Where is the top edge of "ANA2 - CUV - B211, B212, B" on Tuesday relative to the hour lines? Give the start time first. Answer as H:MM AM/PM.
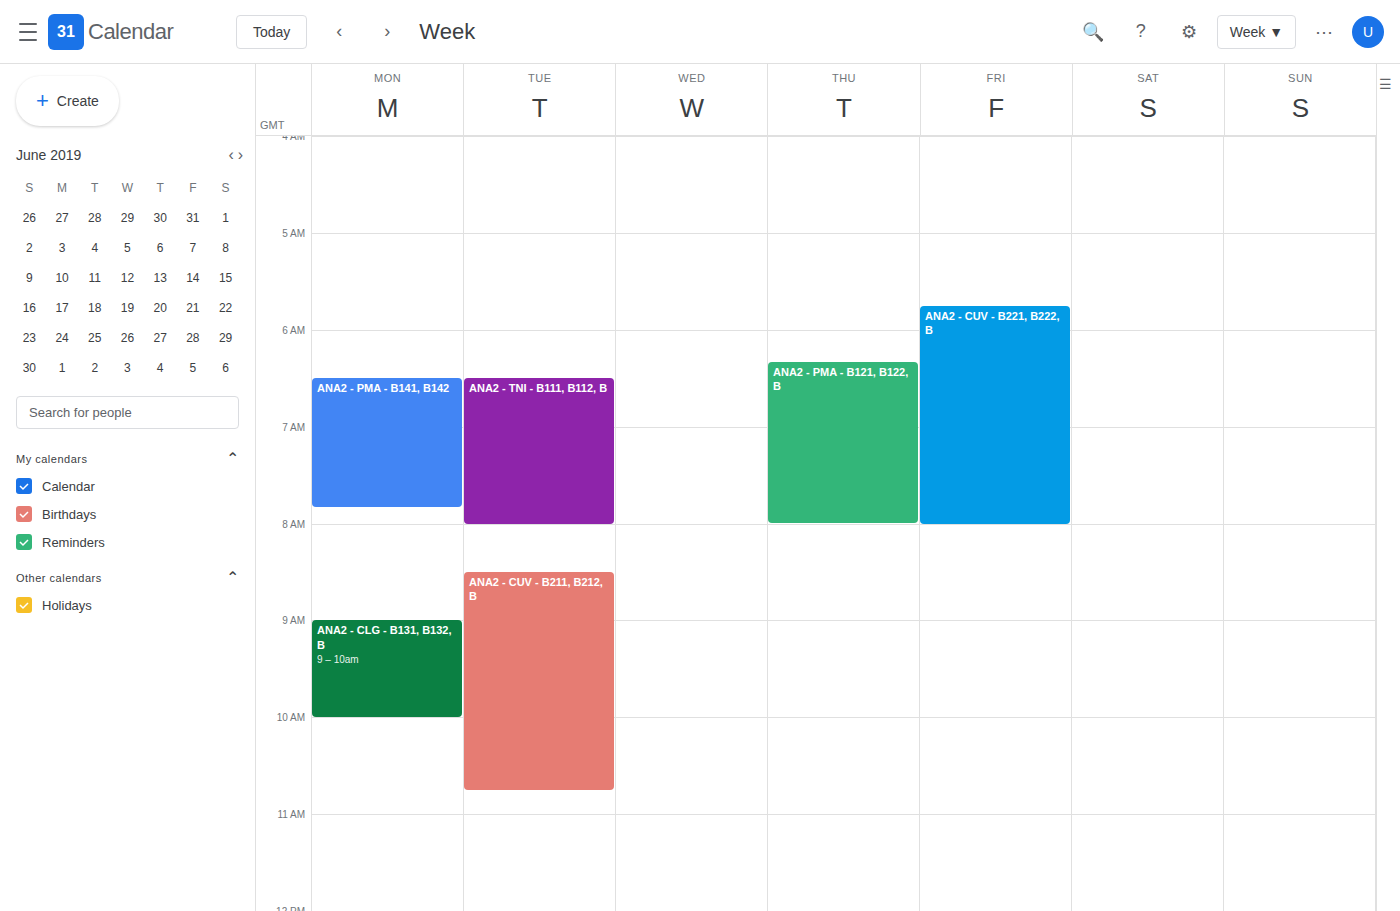
8:30 AM -- halfway between the 8 AM and 9 AM lines.